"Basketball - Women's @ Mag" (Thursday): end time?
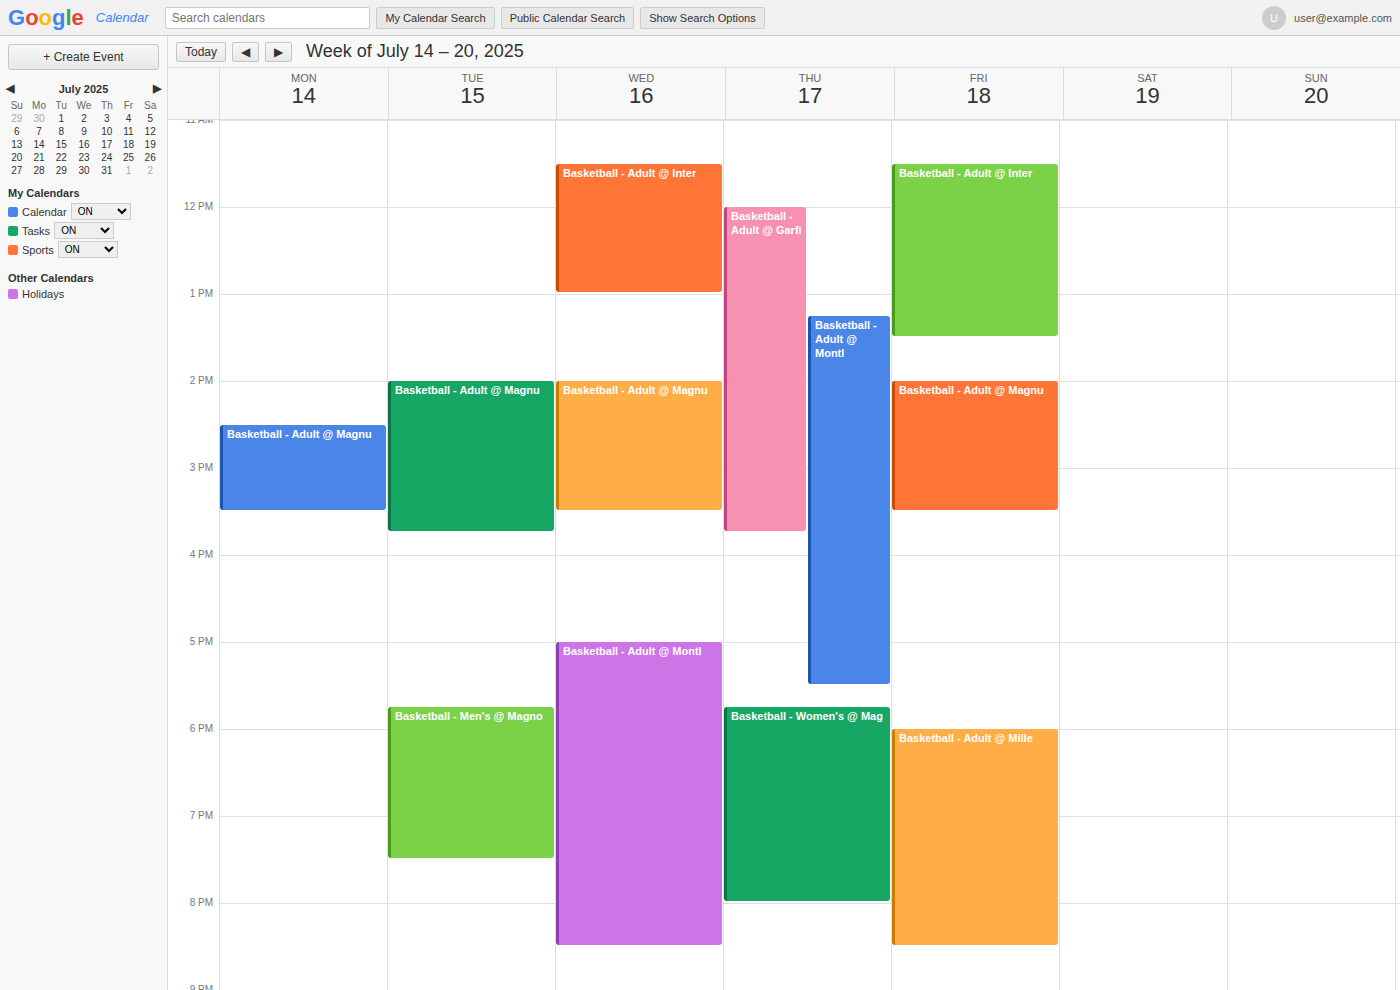
8:00 PM